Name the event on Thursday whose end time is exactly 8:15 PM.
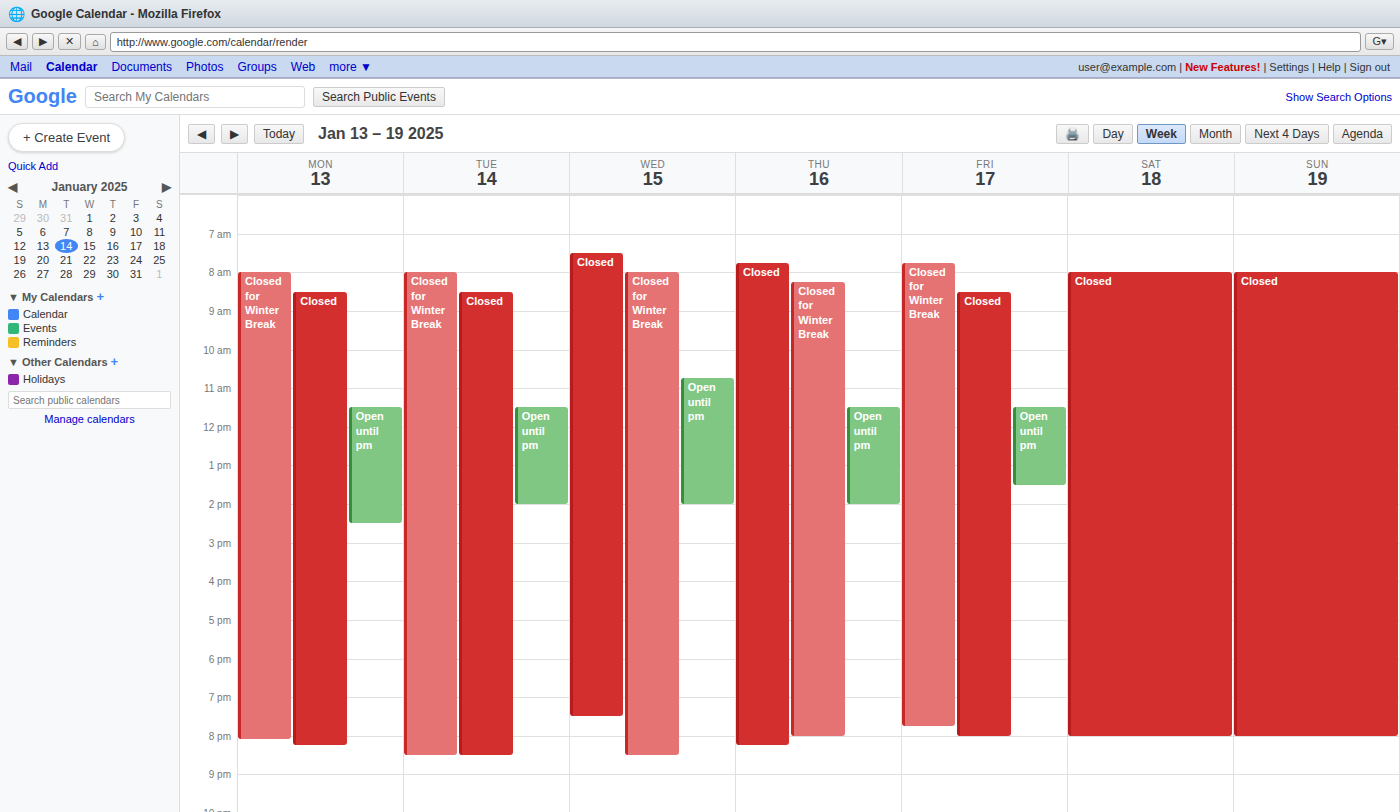
"Closed"